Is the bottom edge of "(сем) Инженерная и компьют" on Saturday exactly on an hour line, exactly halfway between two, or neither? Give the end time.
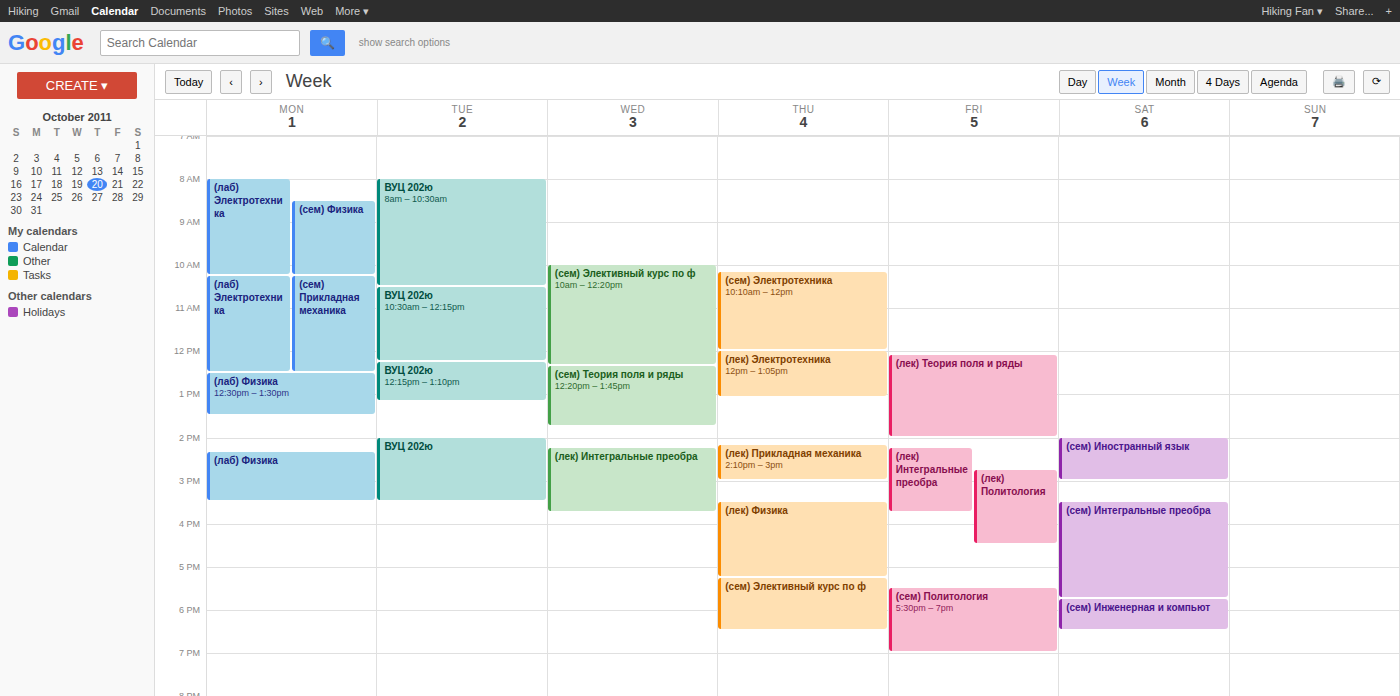
6:30 PM -- halfway between the 6 PM and 7 PM lines.